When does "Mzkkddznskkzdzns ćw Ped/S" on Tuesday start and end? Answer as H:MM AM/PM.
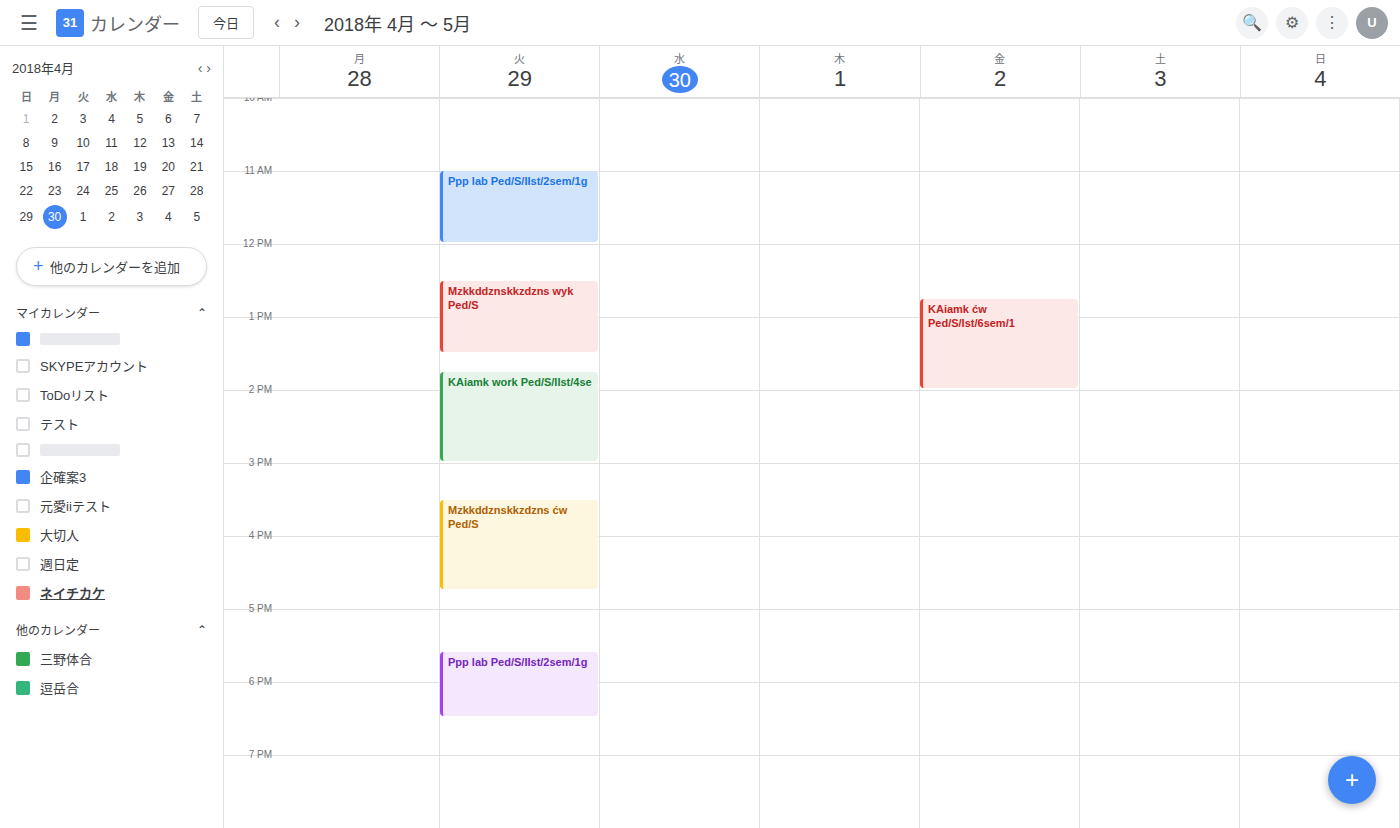
3:30 PM to 4:45 PM